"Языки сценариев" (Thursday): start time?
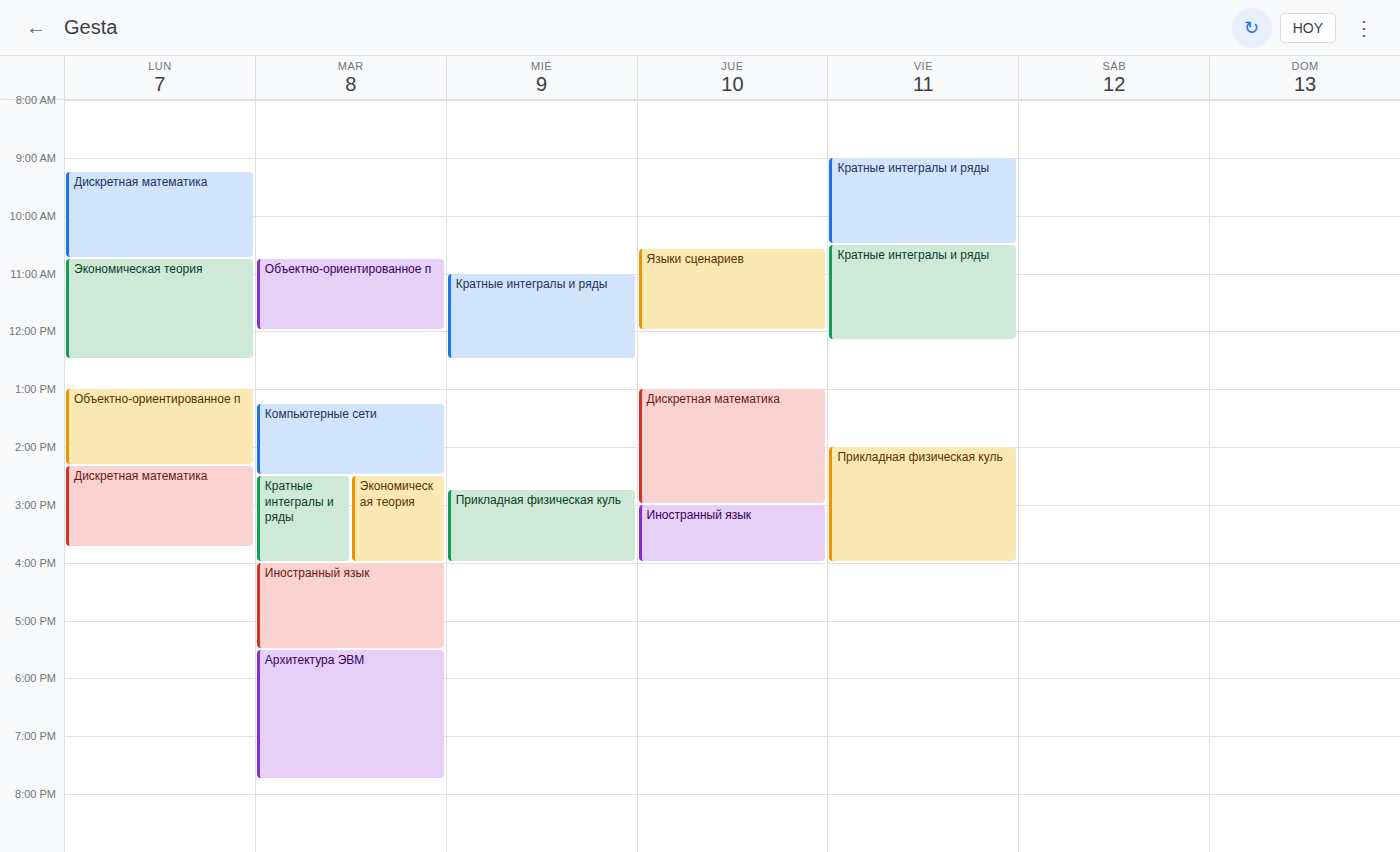
10:35 AM